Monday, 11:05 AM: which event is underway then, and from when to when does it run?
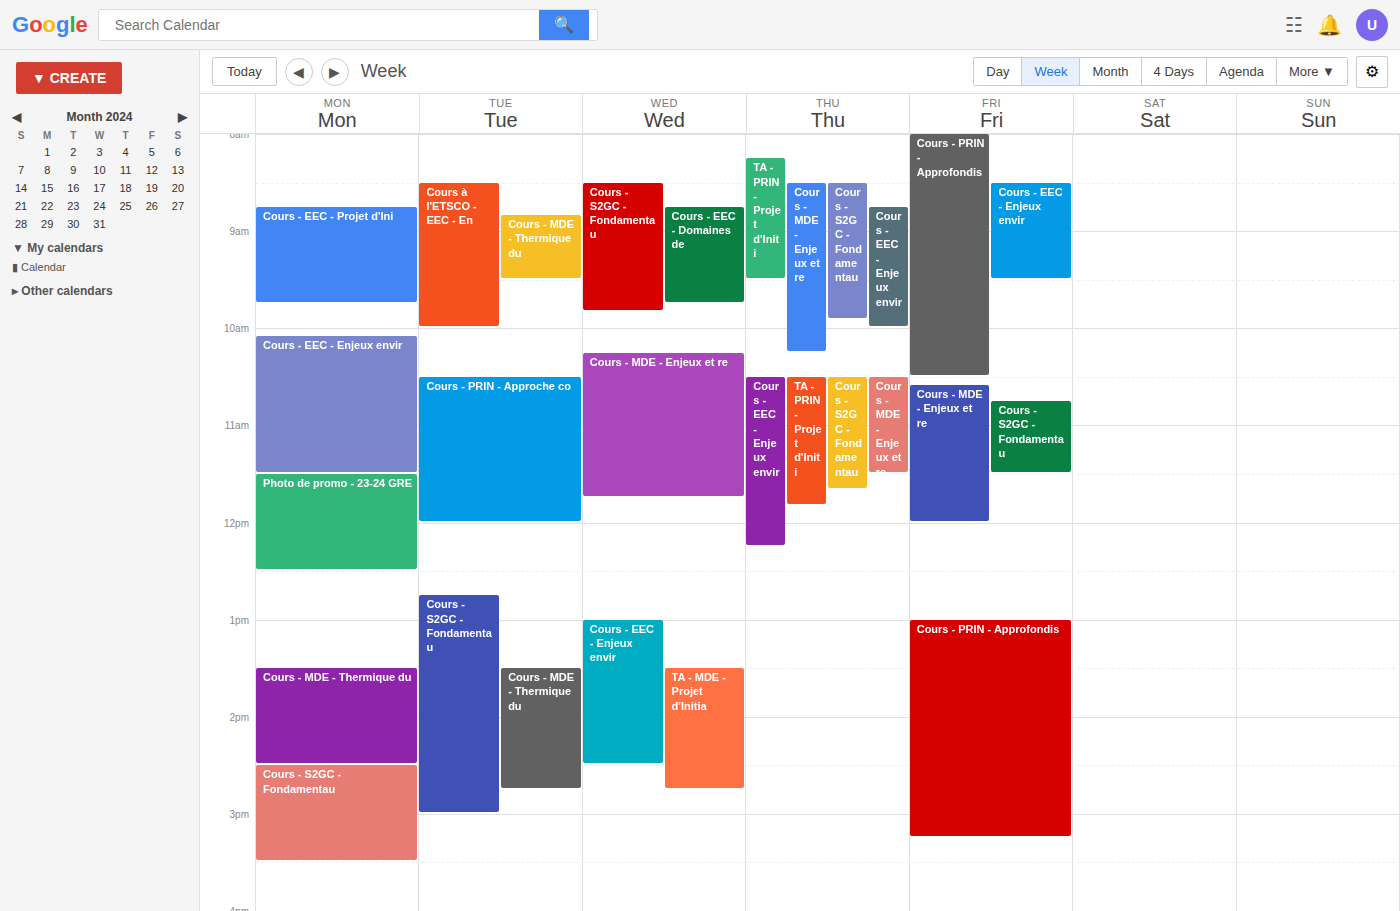
"Cours - EEC - Enjeux envir", 10:05 AM to 11:30 AM